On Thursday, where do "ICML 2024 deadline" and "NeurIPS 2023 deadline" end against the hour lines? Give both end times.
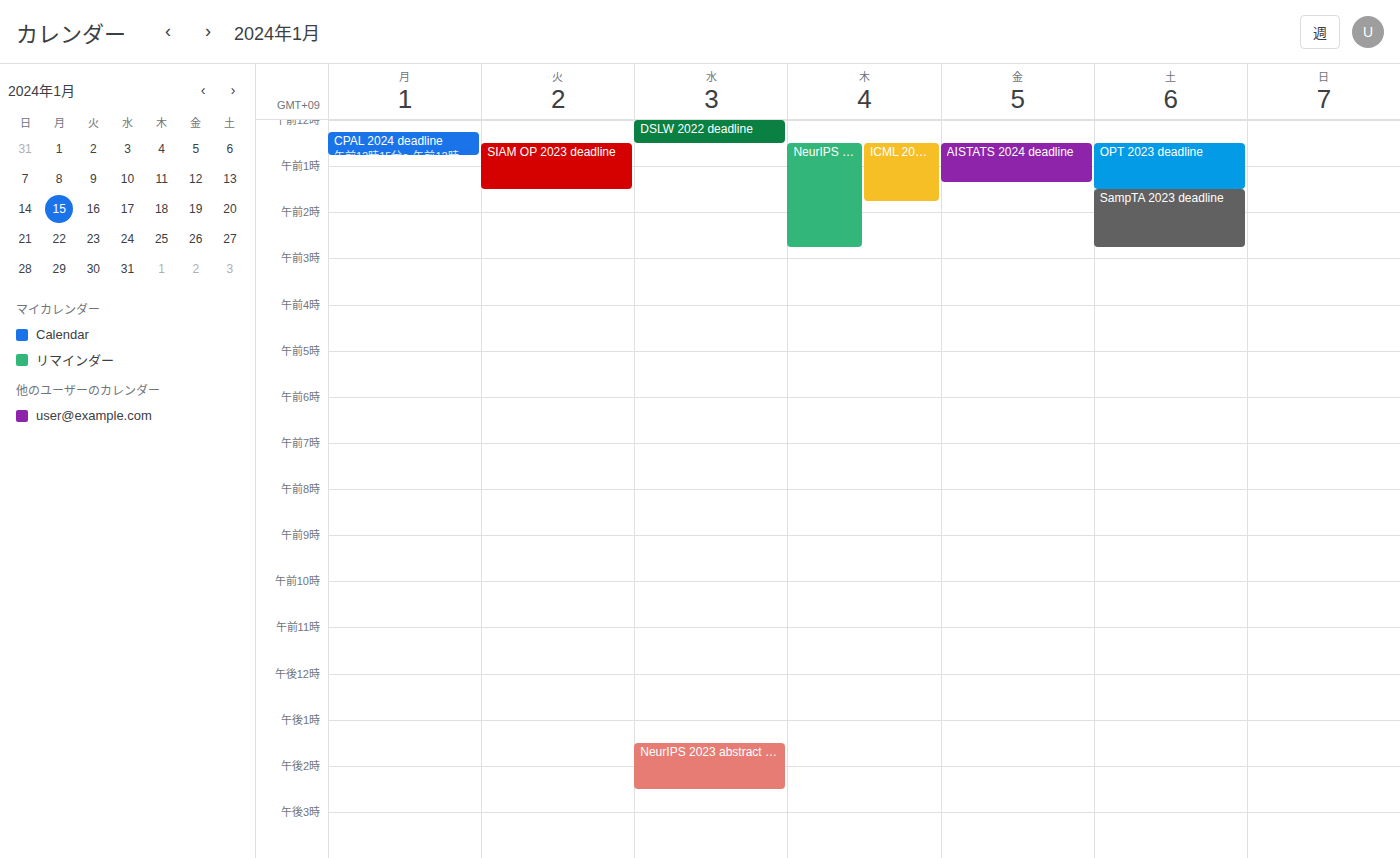
"ICML 2024 deadline": 1:45 AM, neither: three quarters of the way from the 1 AM line to the 2 AM line. "NeurIPS 2023 deadline": 2:45 AM, neither: three quarters of the way from the 2 AM line to the 3 AM line.